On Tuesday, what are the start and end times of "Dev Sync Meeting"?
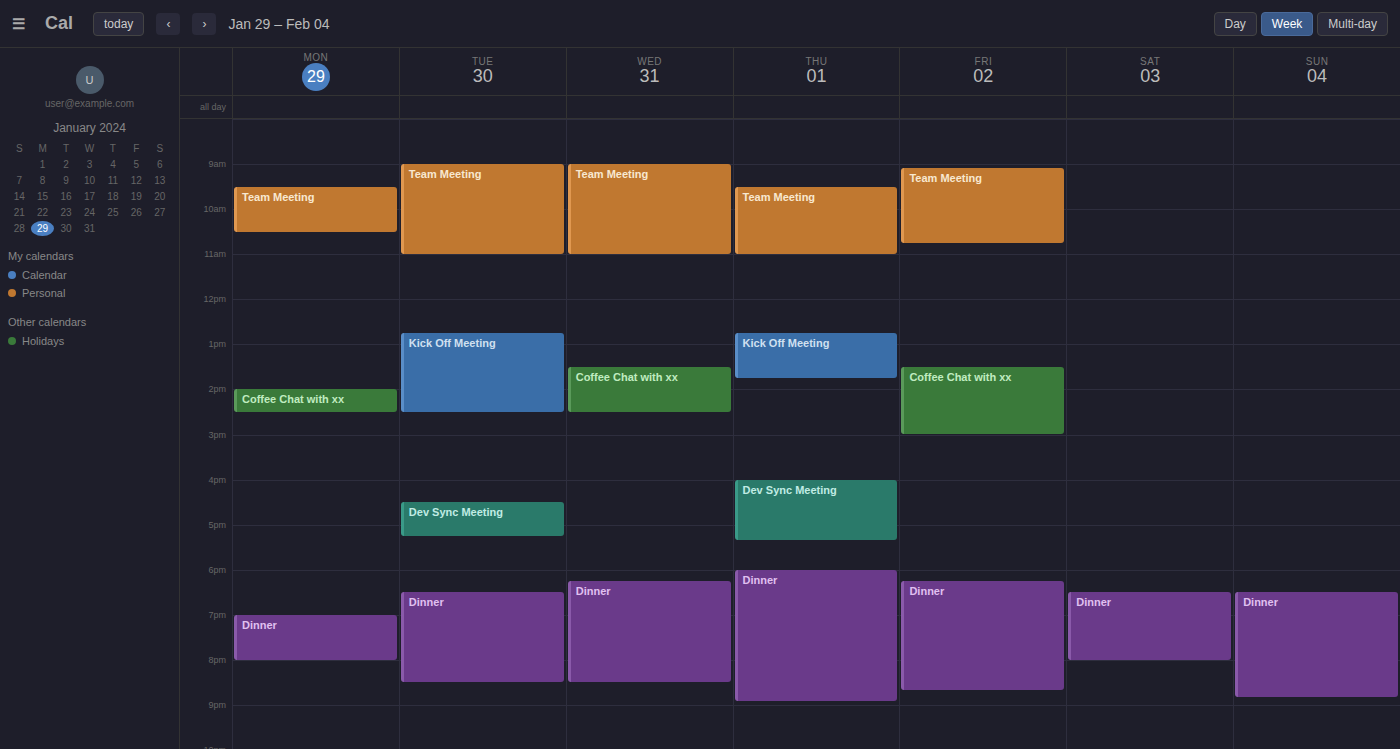
4:30 PM to 5:15 PM